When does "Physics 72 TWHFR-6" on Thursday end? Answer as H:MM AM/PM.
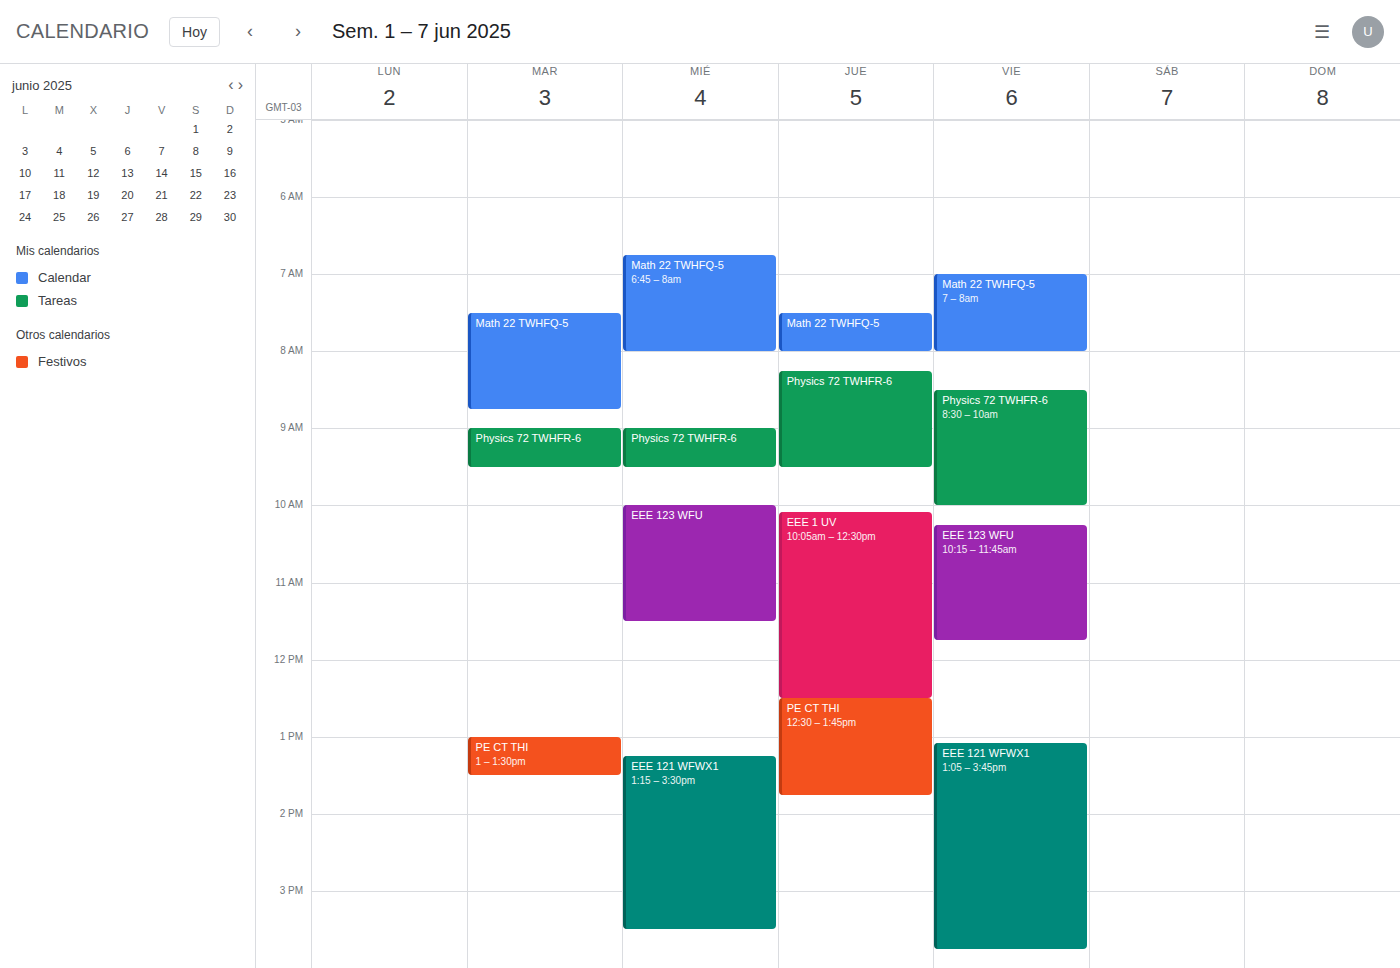
9:30 AM